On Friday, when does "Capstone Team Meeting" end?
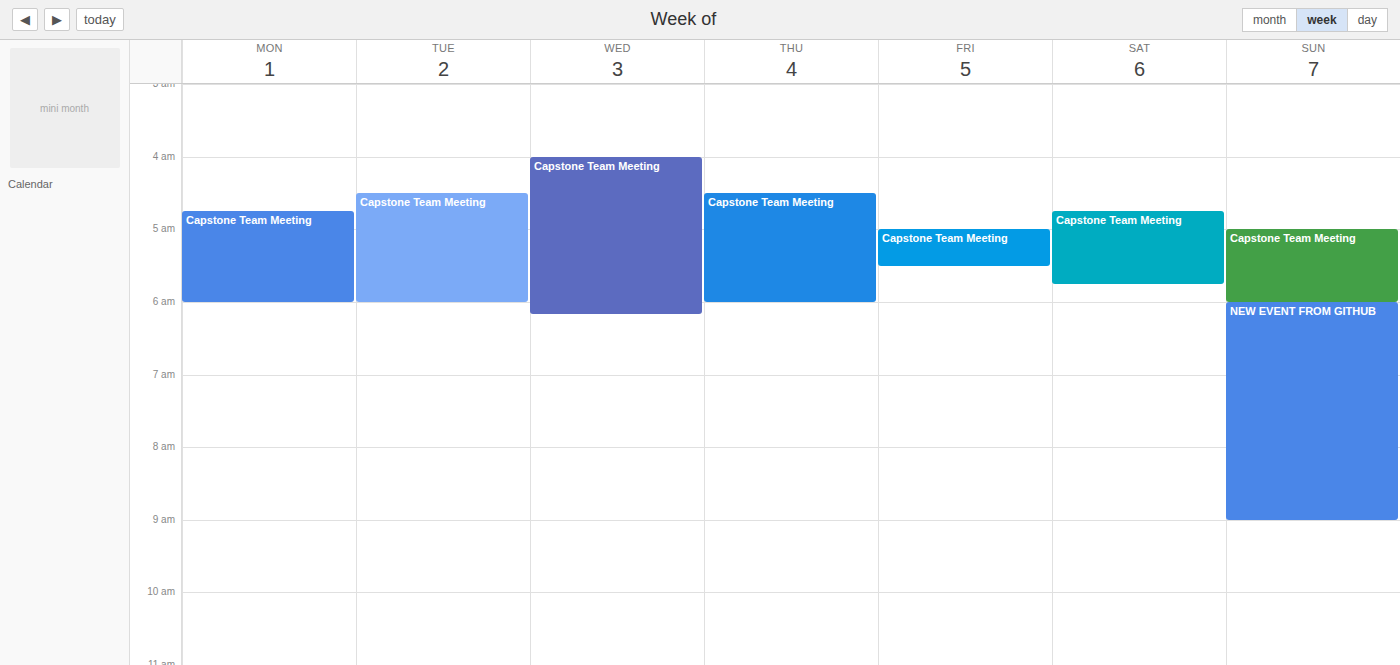
5:30 AM